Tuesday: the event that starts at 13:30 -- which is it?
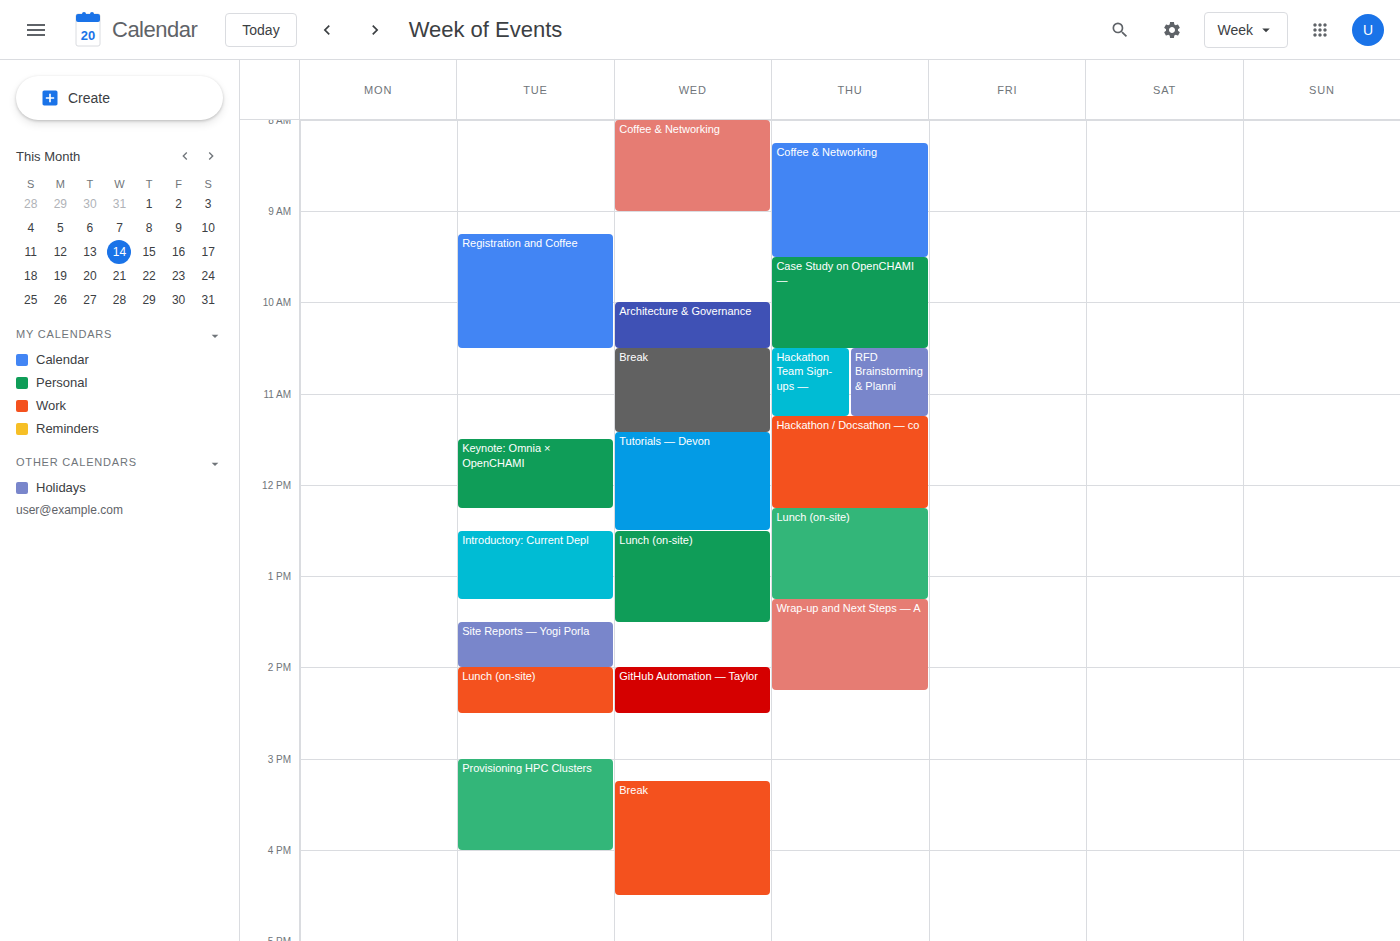
"Site Reports — Yogi Porla"